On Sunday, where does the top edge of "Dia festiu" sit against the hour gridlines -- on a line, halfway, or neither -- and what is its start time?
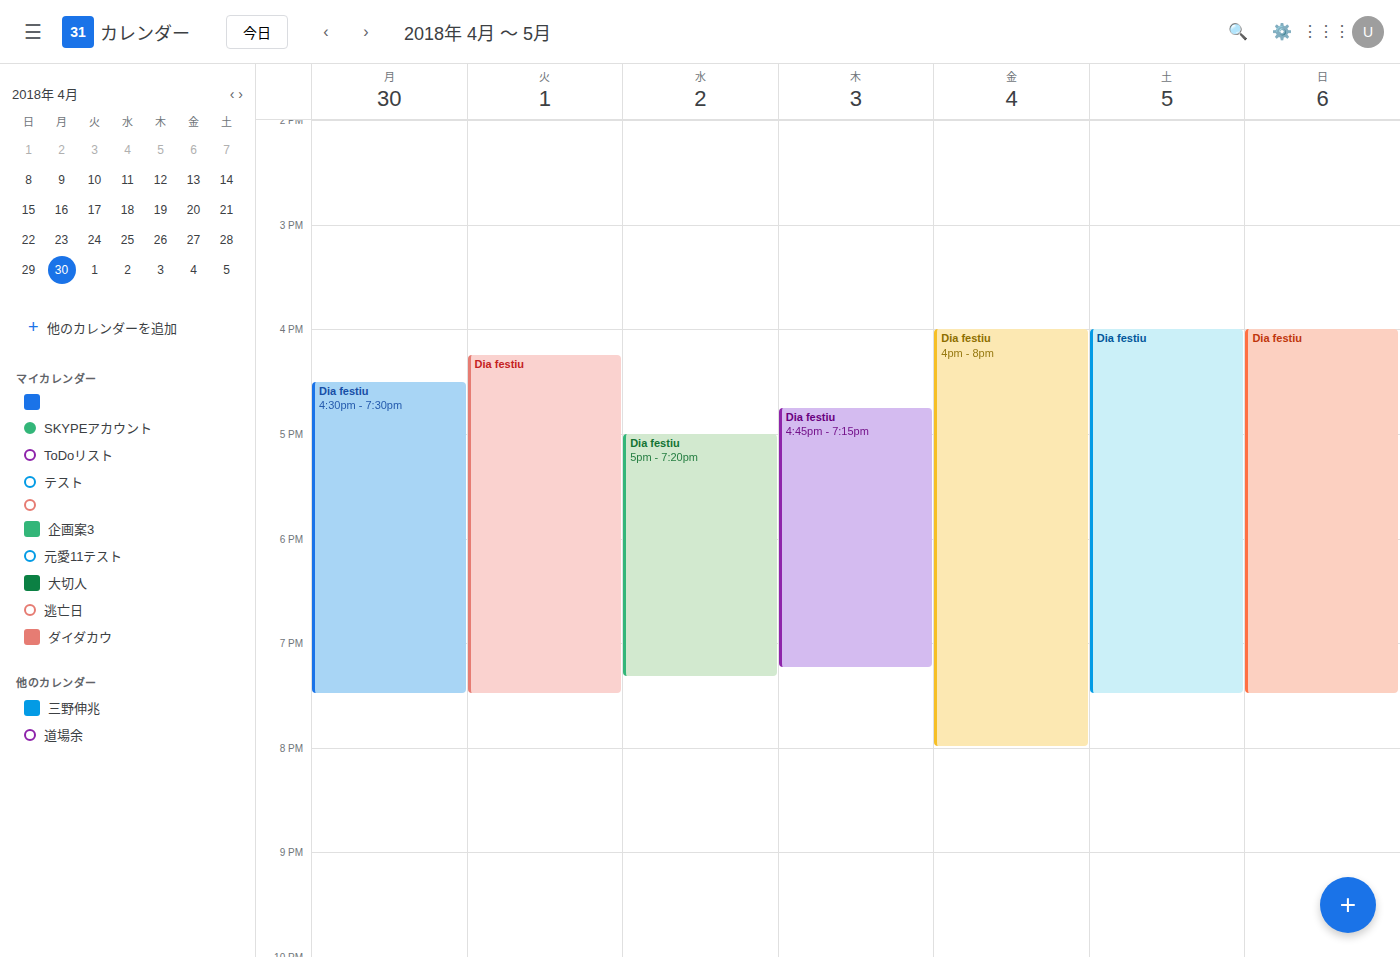
4:00 PM -- exactly on the 4 PM line.